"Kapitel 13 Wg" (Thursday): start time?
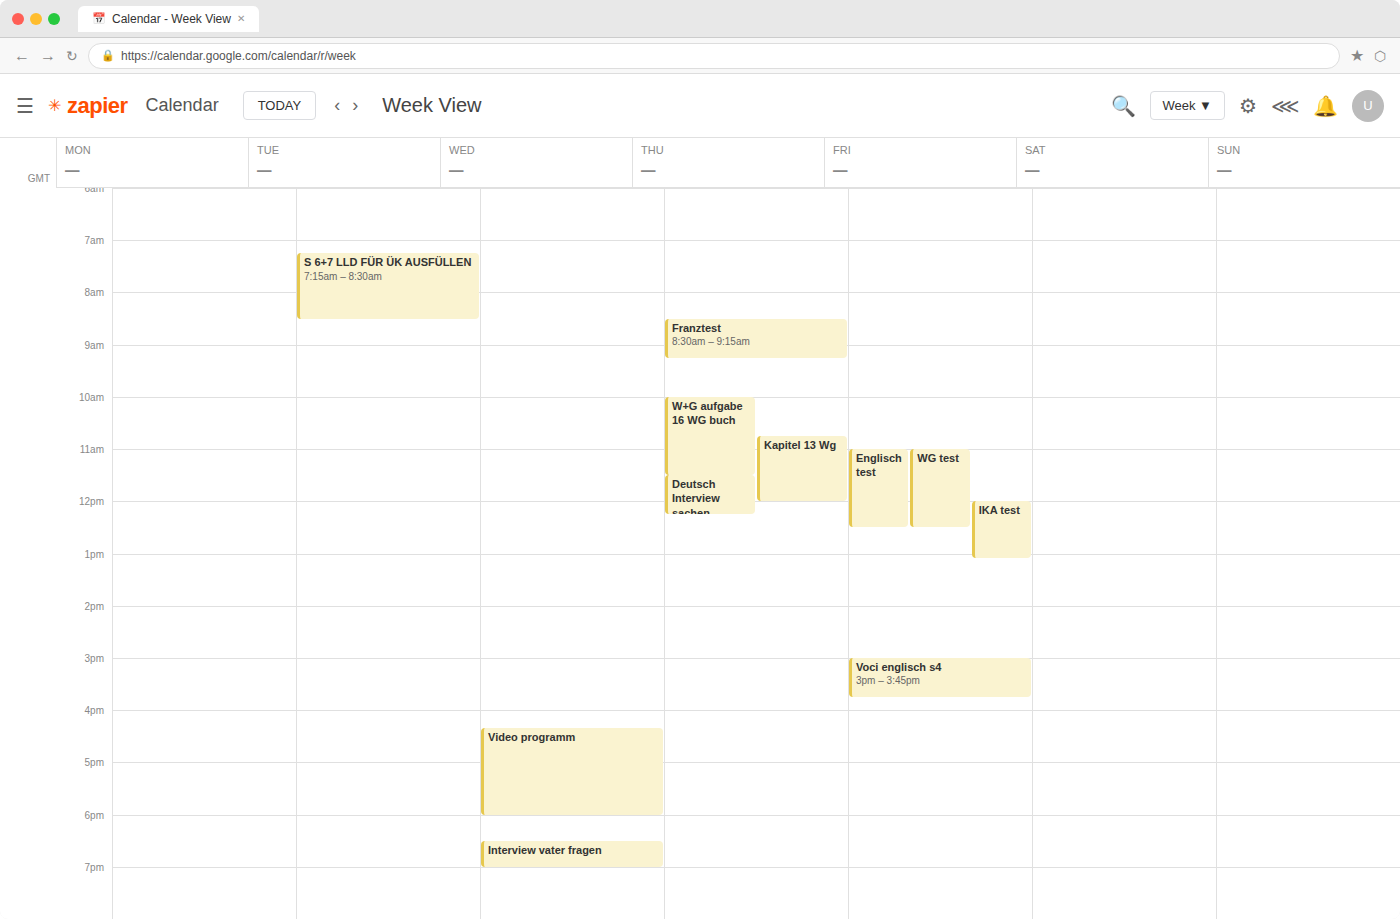
10:45 AM